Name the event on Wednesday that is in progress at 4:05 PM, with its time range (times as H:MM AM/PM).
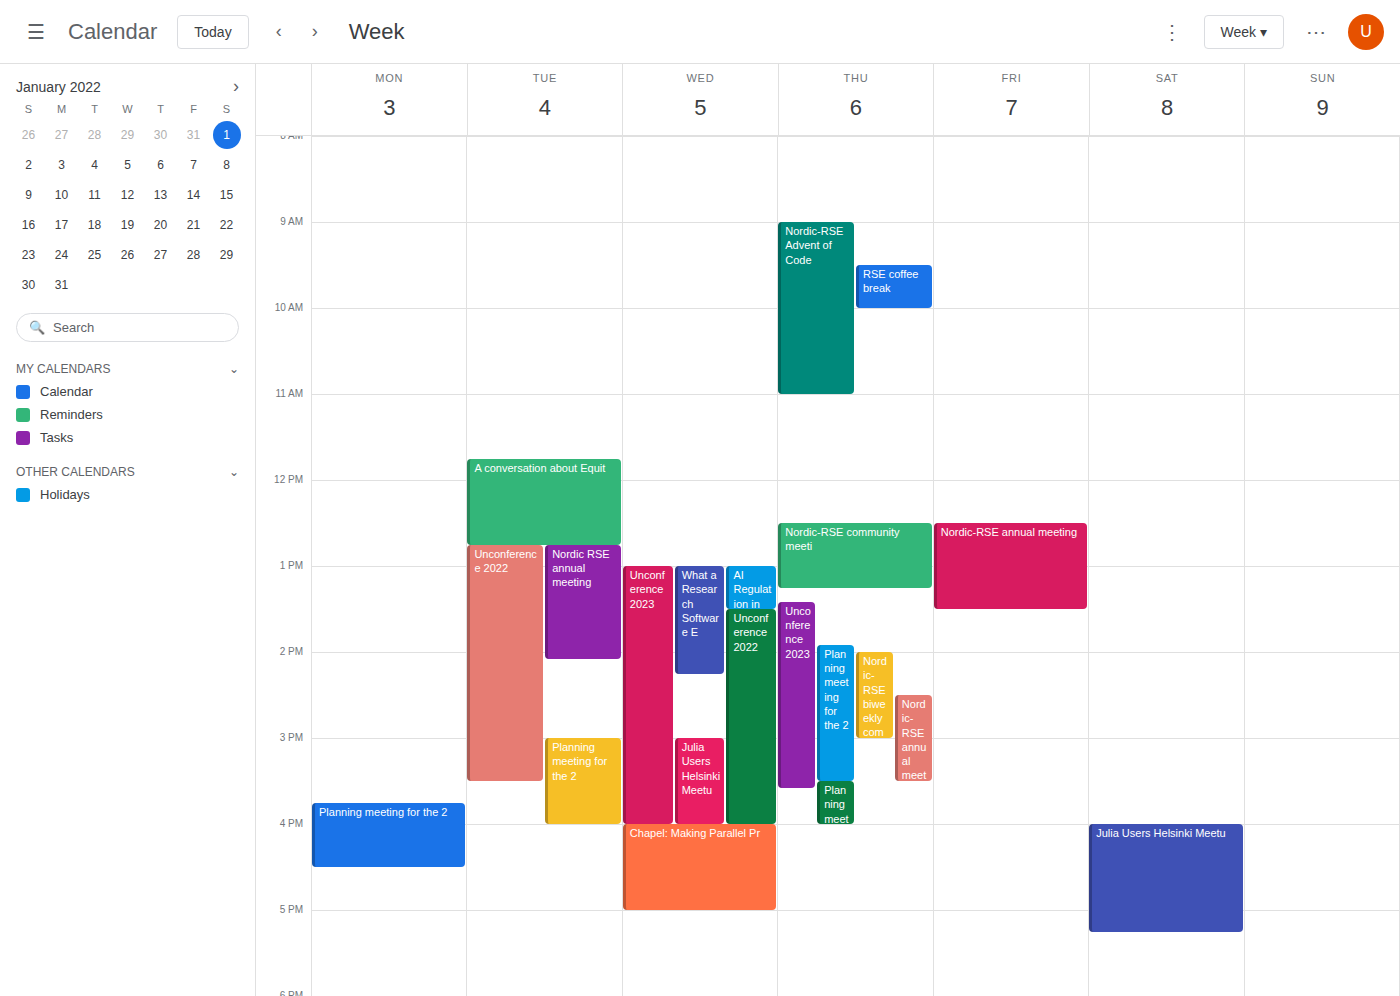
"Chapel: Making Parallel Pr", 4:00 PM to 5:00 PM